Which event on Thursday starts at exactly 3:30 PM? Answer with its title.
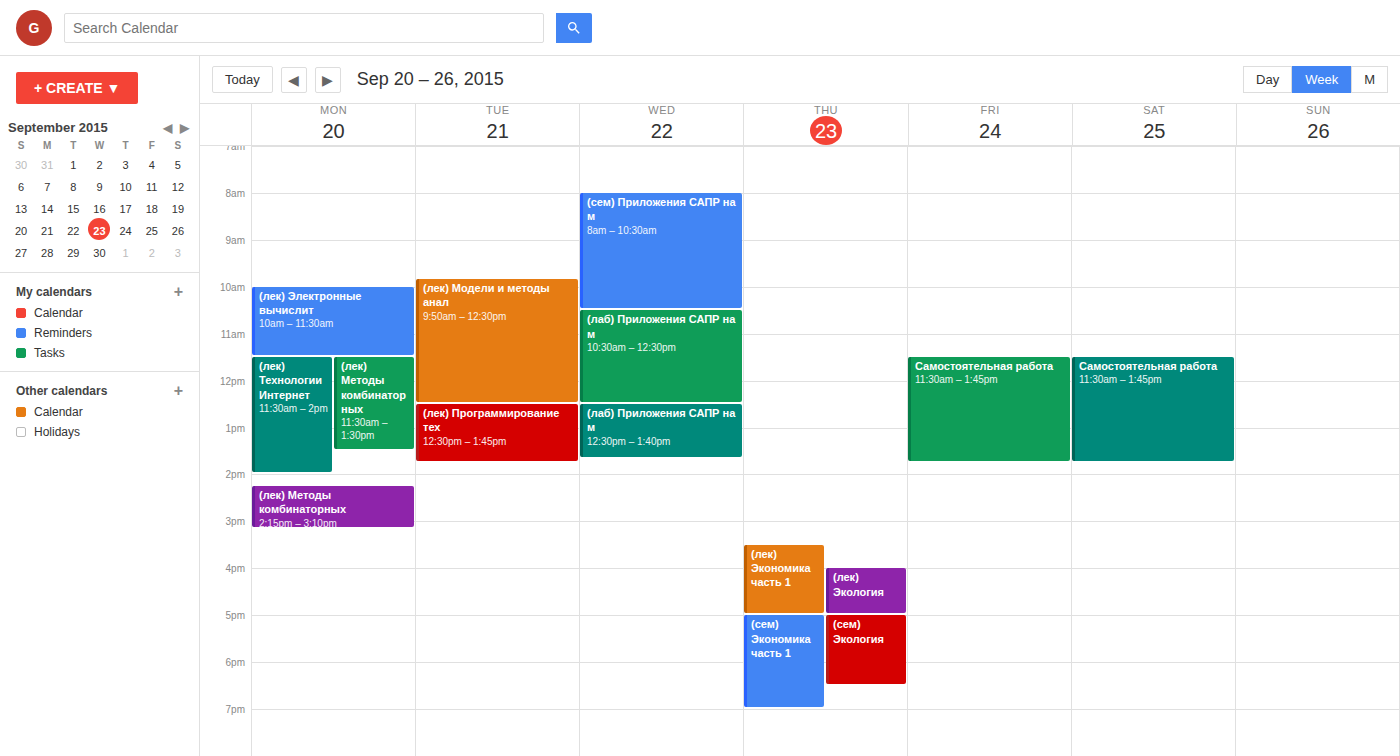
"(лек) Экономика часть 1"